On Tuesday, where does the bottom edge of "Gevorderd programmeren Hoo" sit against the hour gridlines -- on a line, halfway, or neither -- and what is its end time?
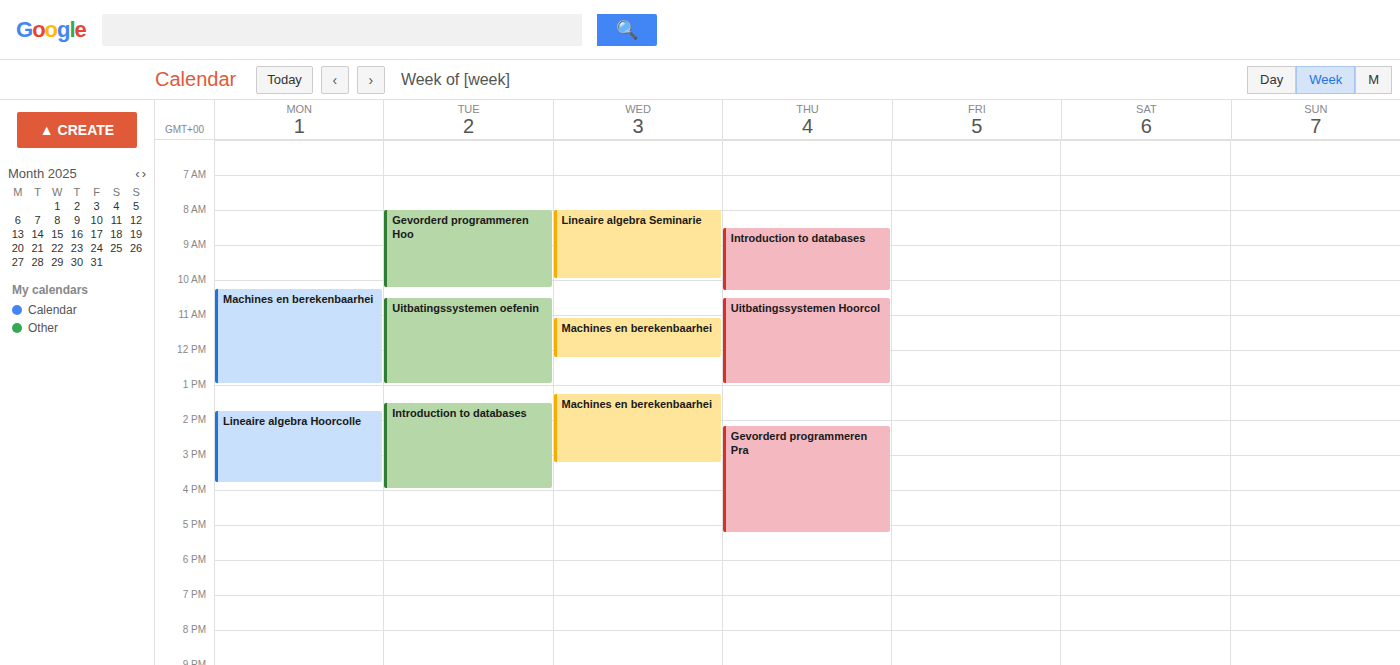
10:15 AM -- neither: a quarter of the way from the 10 AM line to the 11 AM line.